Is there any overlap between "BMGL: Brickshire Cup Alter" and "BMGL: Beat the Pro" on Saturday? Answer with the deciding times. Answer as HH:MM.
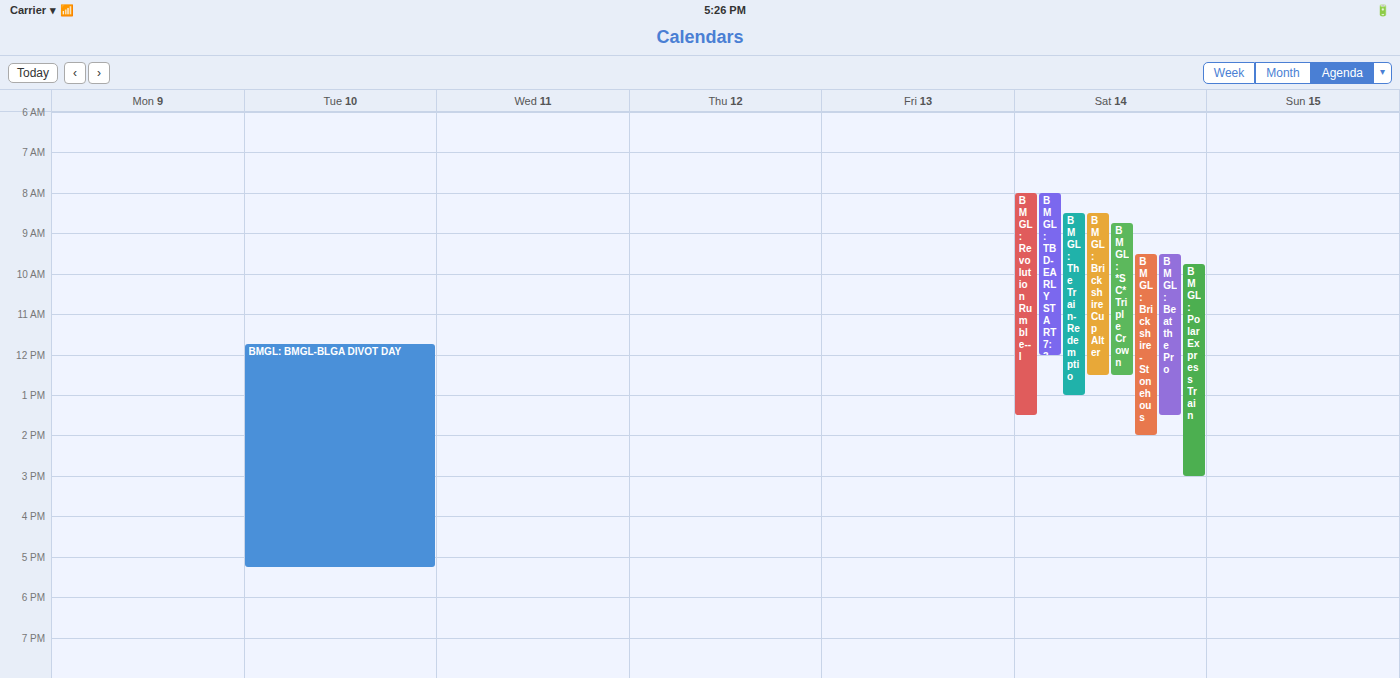
"BMGL: Beat the Pro" starts at 09:30, before "BMGL: Brickshire Cup Alter" ends at 12:30 -- they overlap.